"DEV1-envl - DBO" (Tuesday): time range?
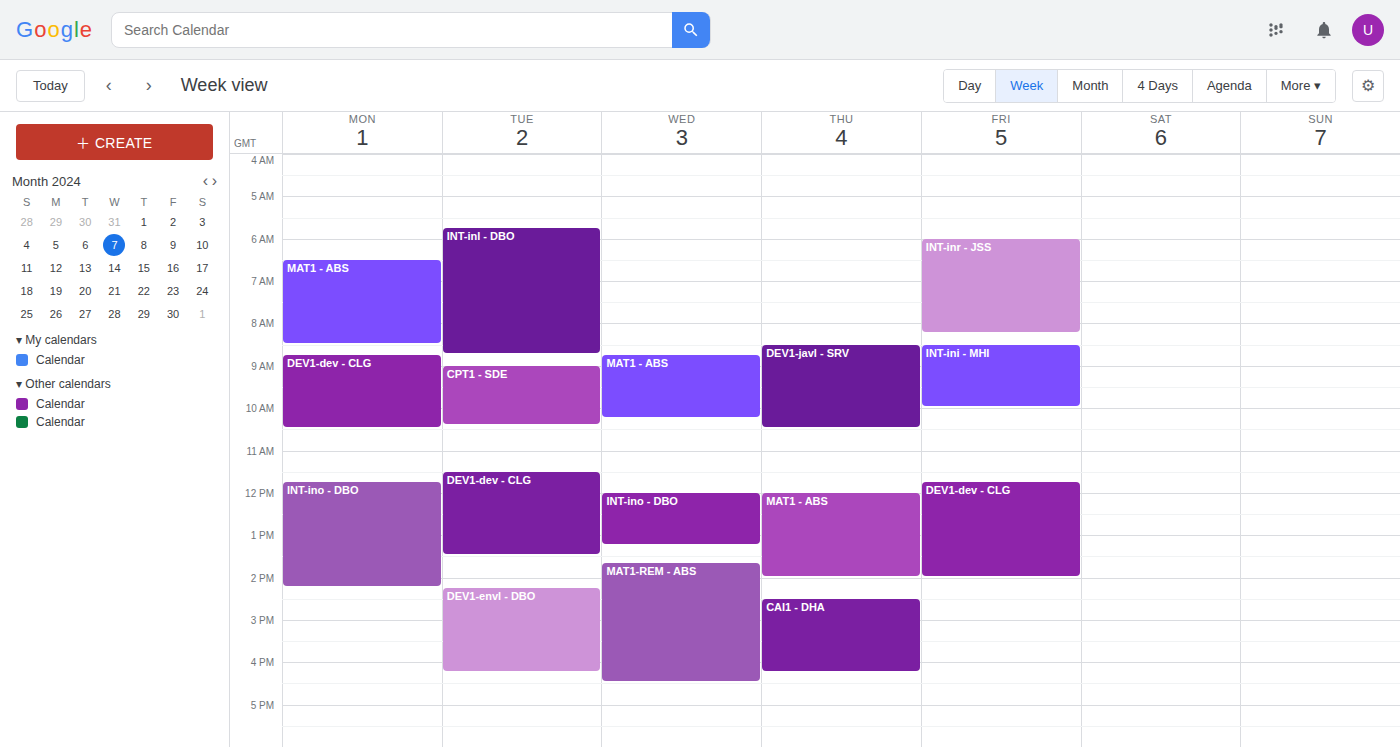
14:15 to 16:15